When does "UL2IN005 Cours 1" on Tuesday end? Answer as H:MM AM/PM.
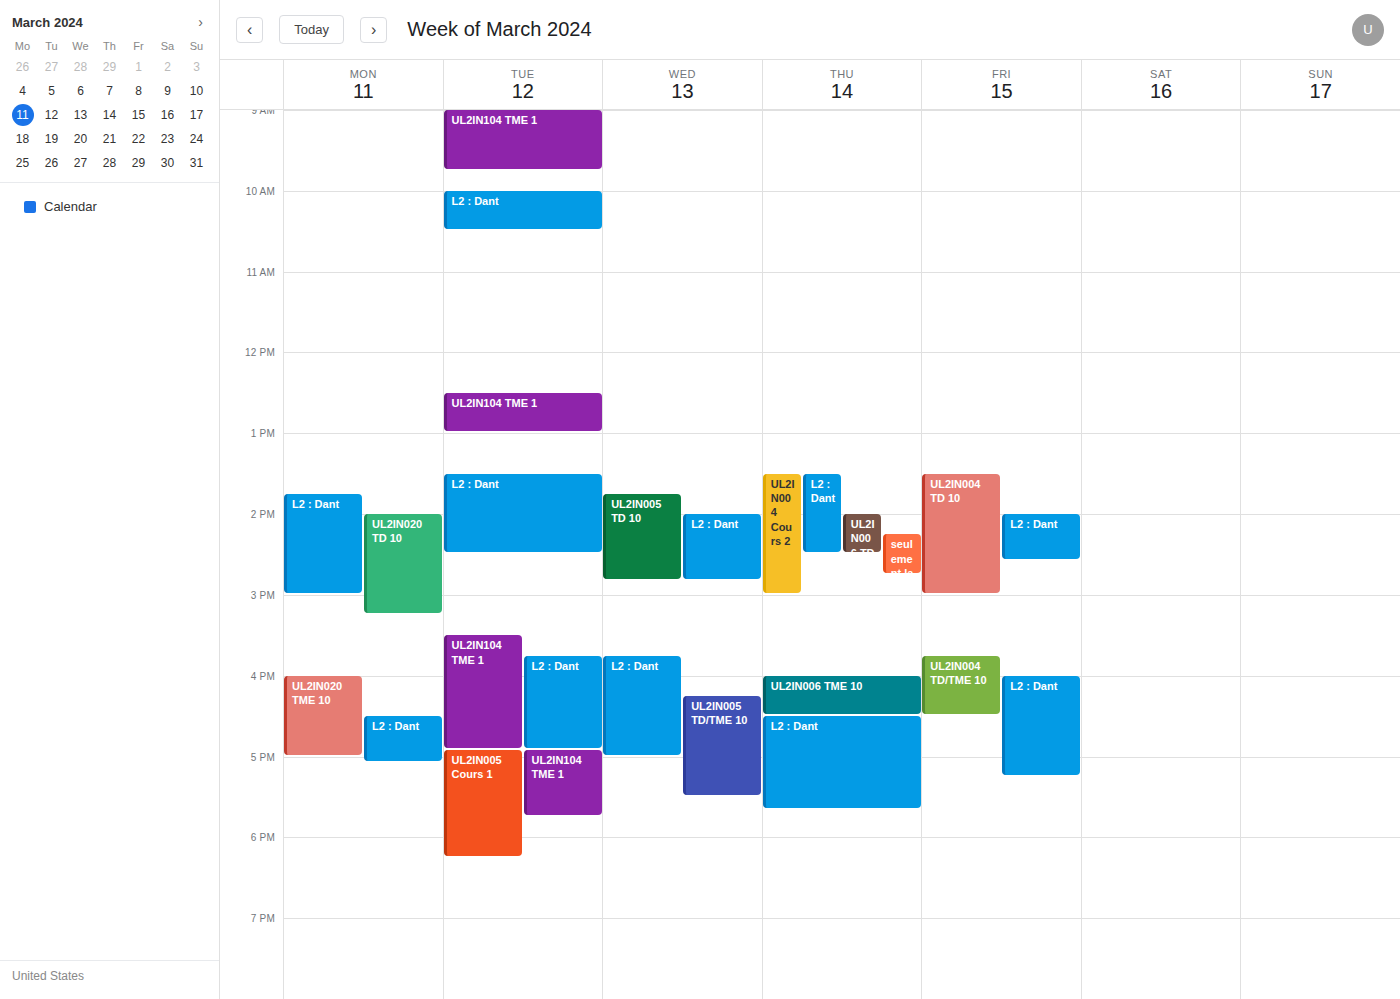
6:15 PM